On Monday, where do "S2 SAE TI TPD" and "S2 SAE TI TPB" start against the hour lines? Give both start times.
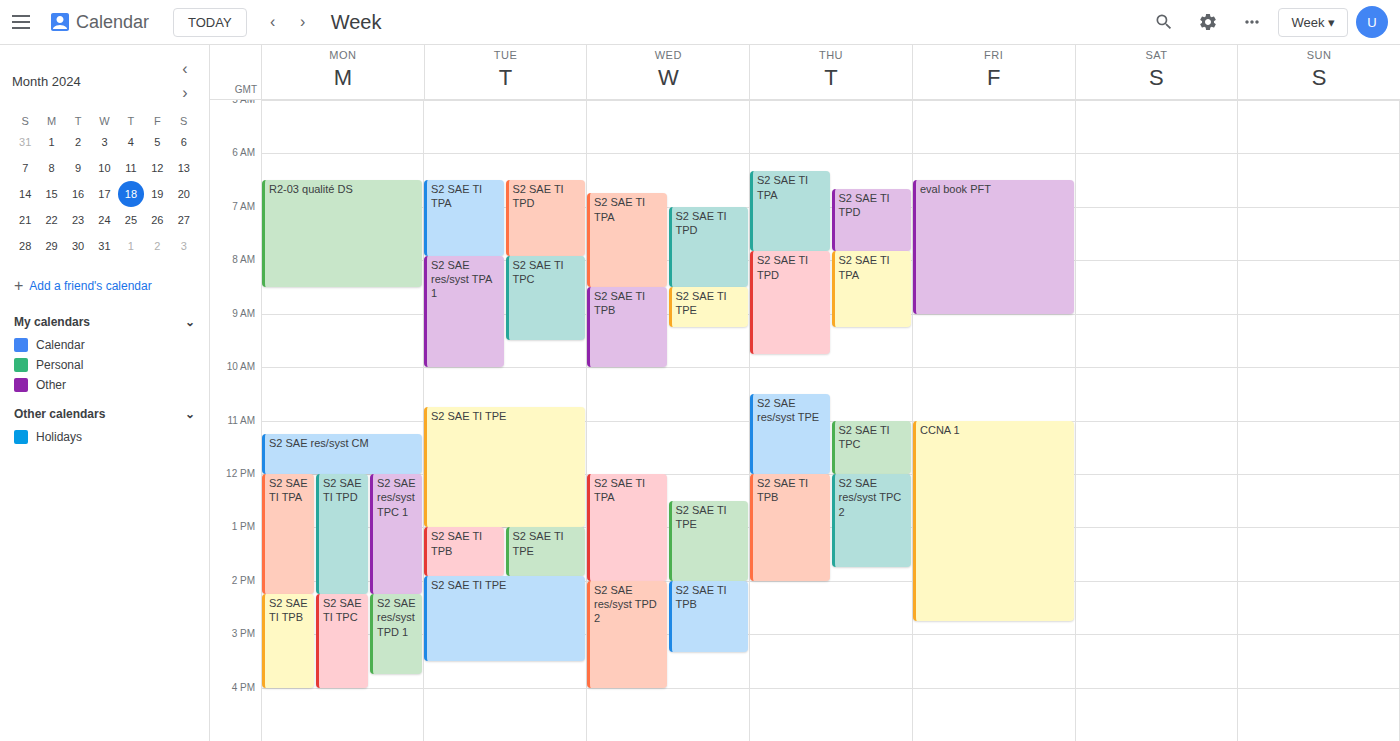
"S2 SAE TI TPD": 12:00 PM, exactly on the 12 PM line. "S2 SAE TI TPB": 2:15 PM, neither: a quarter of the way from the 2 PM line to the 3 PM line.